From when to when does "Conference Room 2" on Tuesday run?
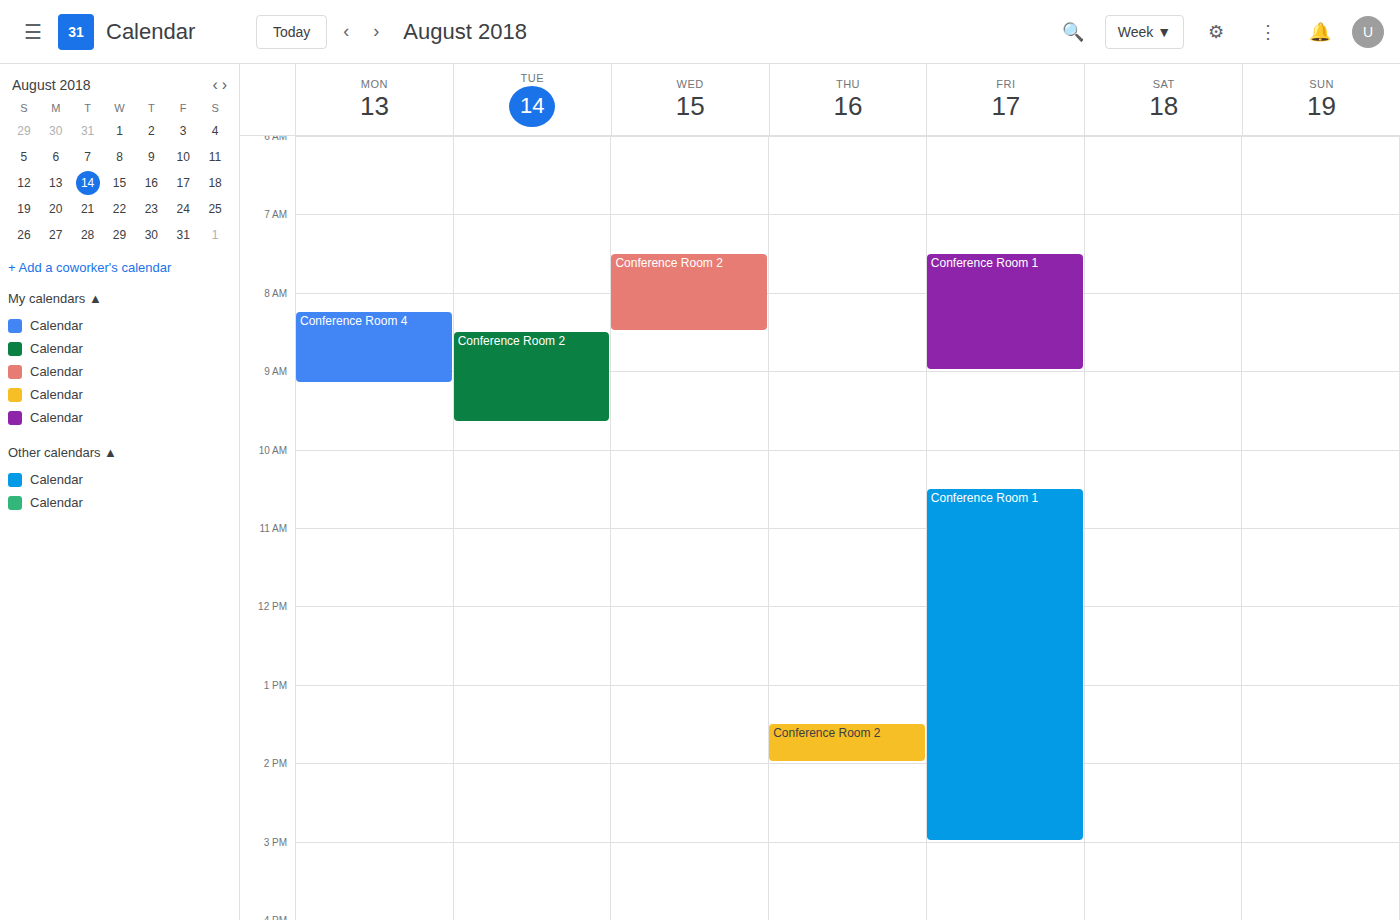
8:30 AM to 9:40 AM